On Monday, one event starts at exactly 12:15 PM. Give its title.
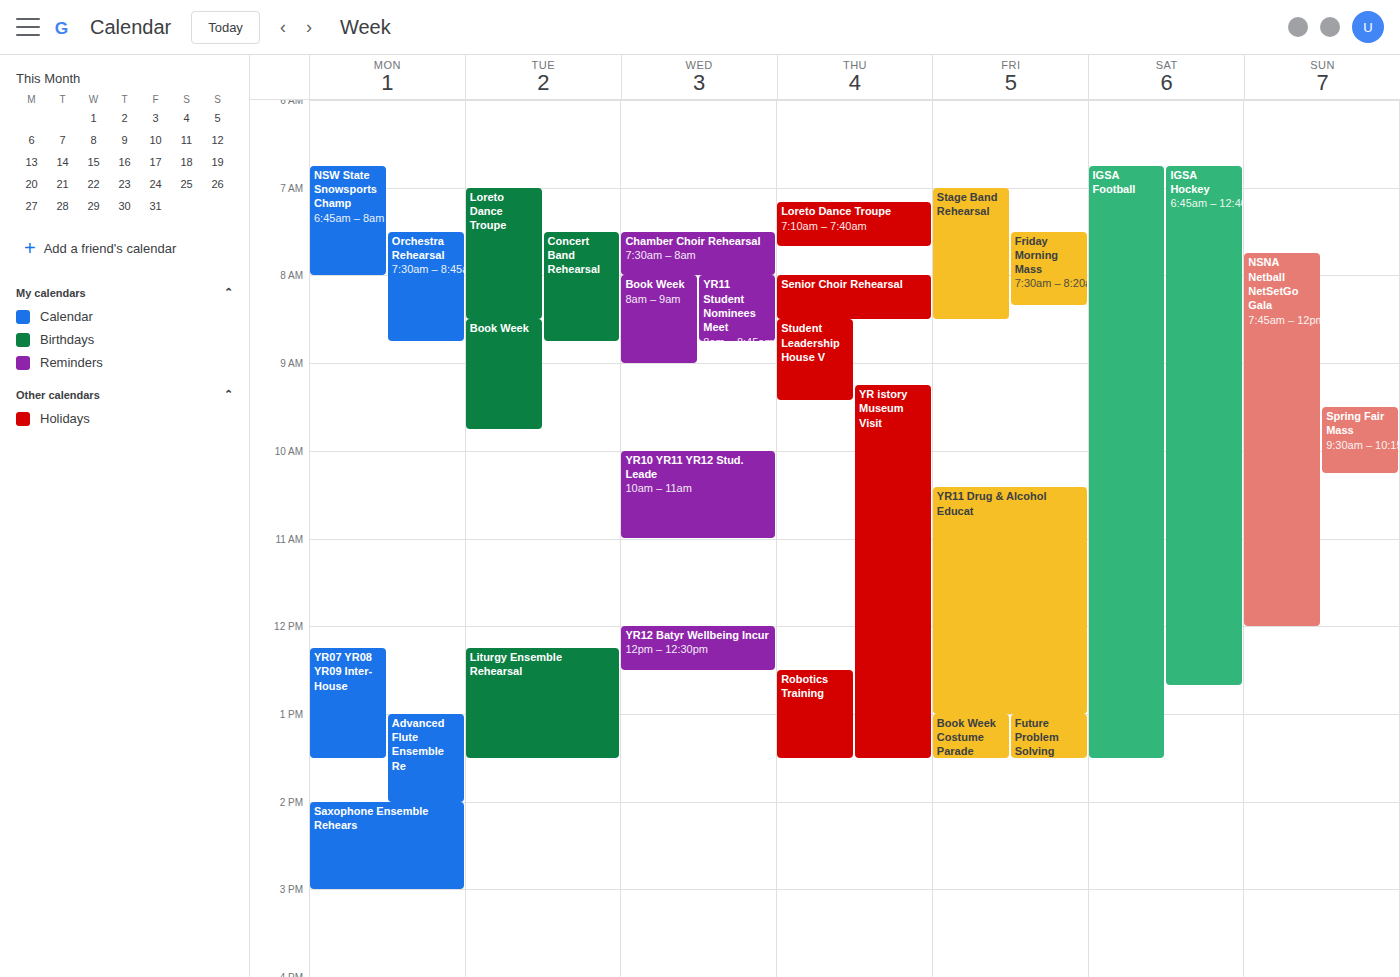
"YR07 YR08 YR09 Inter-House"